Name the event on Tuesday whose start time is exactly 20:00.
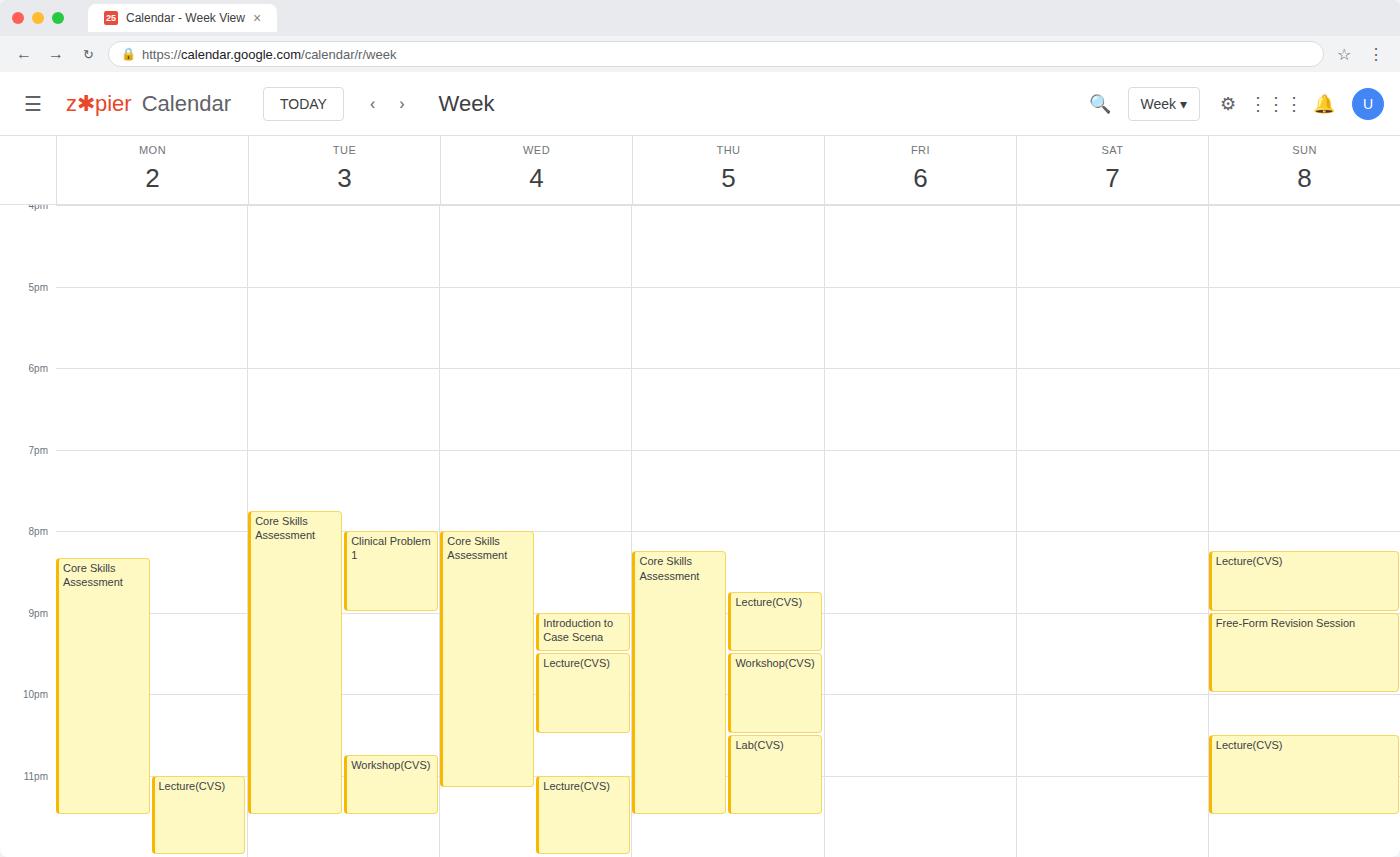
"Clinical Problem 1"